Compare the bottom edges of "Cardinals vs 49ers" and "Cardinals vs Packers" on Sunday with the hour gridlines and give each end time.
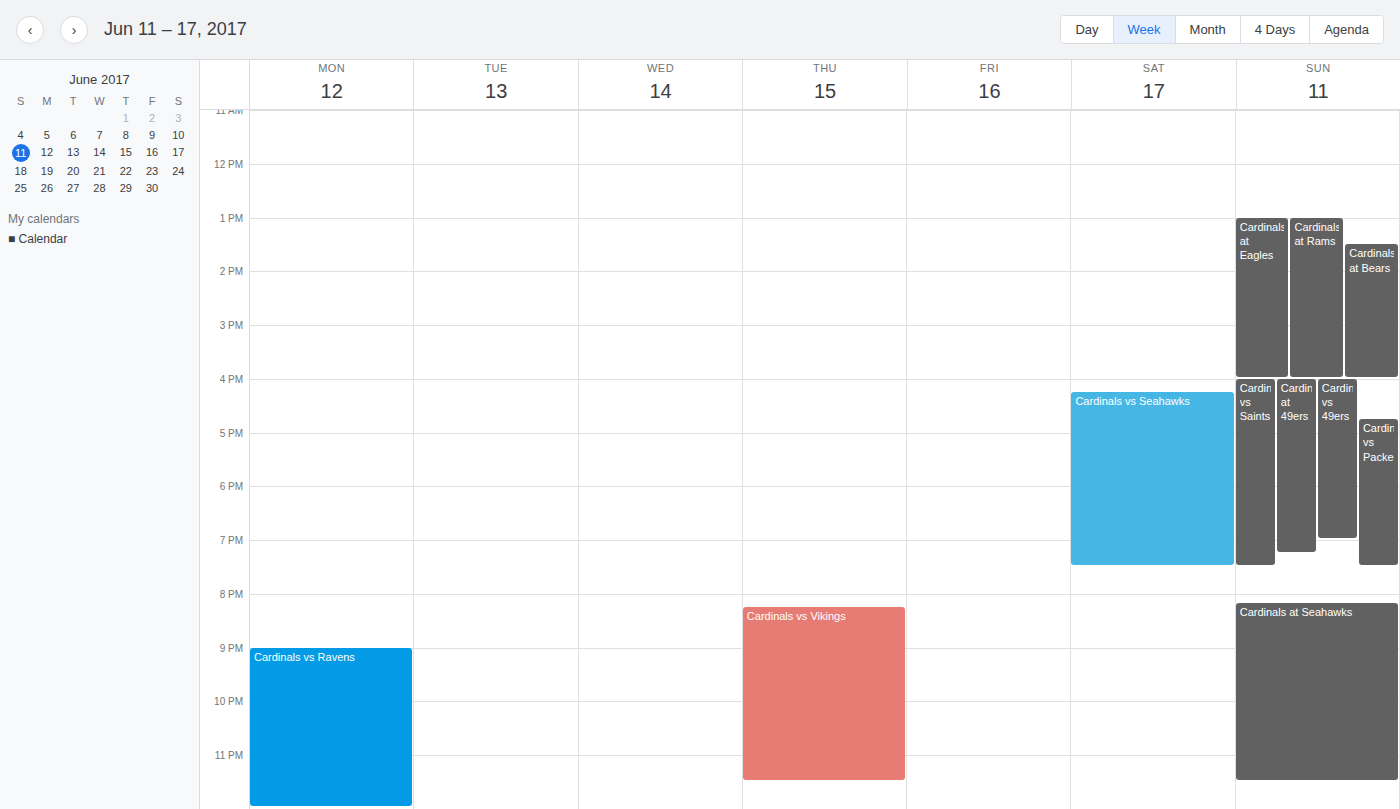
"Cardinals vs 49ers": 19:00, exactly on the 19:00 line. "Cardinals vs Packers": 19:30, halfway between the 19:00 and 20:00 lines.